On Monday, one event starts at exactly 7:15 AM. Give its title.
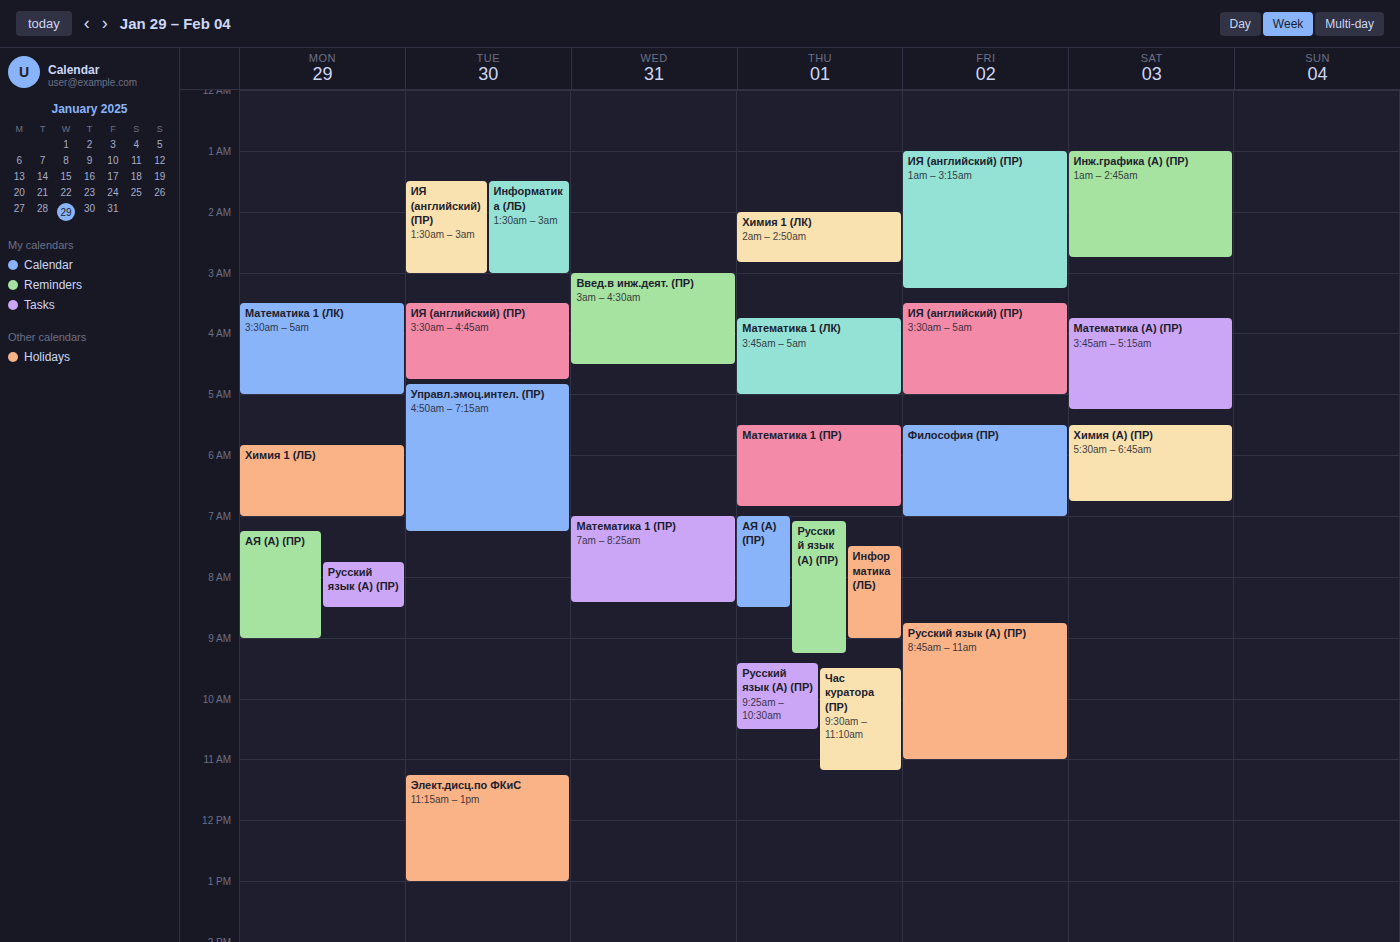
"АЯ (А) (ПР)"